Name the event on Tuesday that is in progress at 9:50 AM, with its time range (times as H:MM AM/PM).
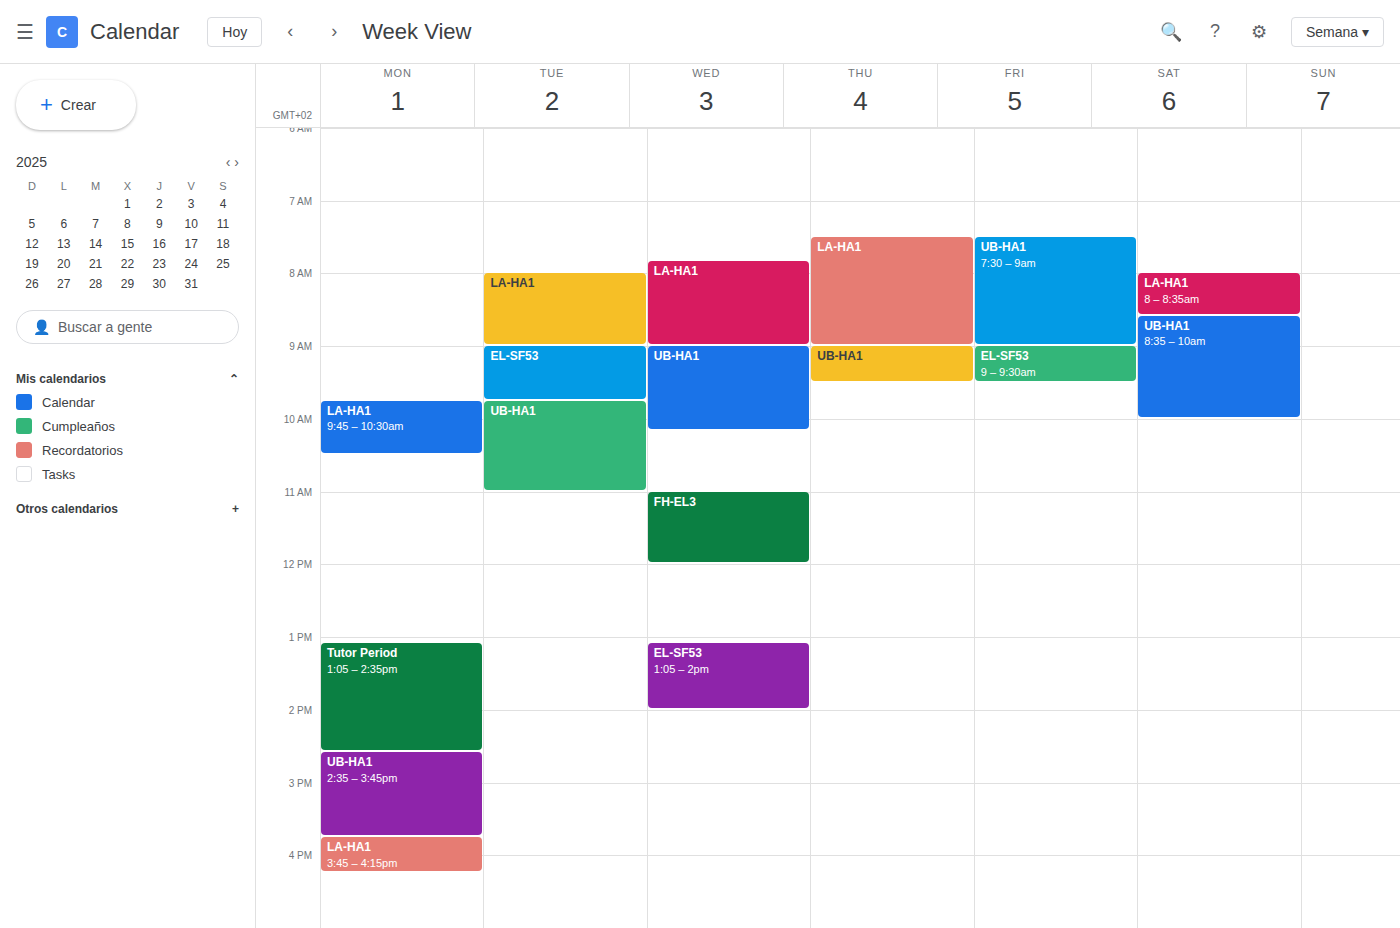
"UB-HA1", 9:45 AM to 11:00 AM